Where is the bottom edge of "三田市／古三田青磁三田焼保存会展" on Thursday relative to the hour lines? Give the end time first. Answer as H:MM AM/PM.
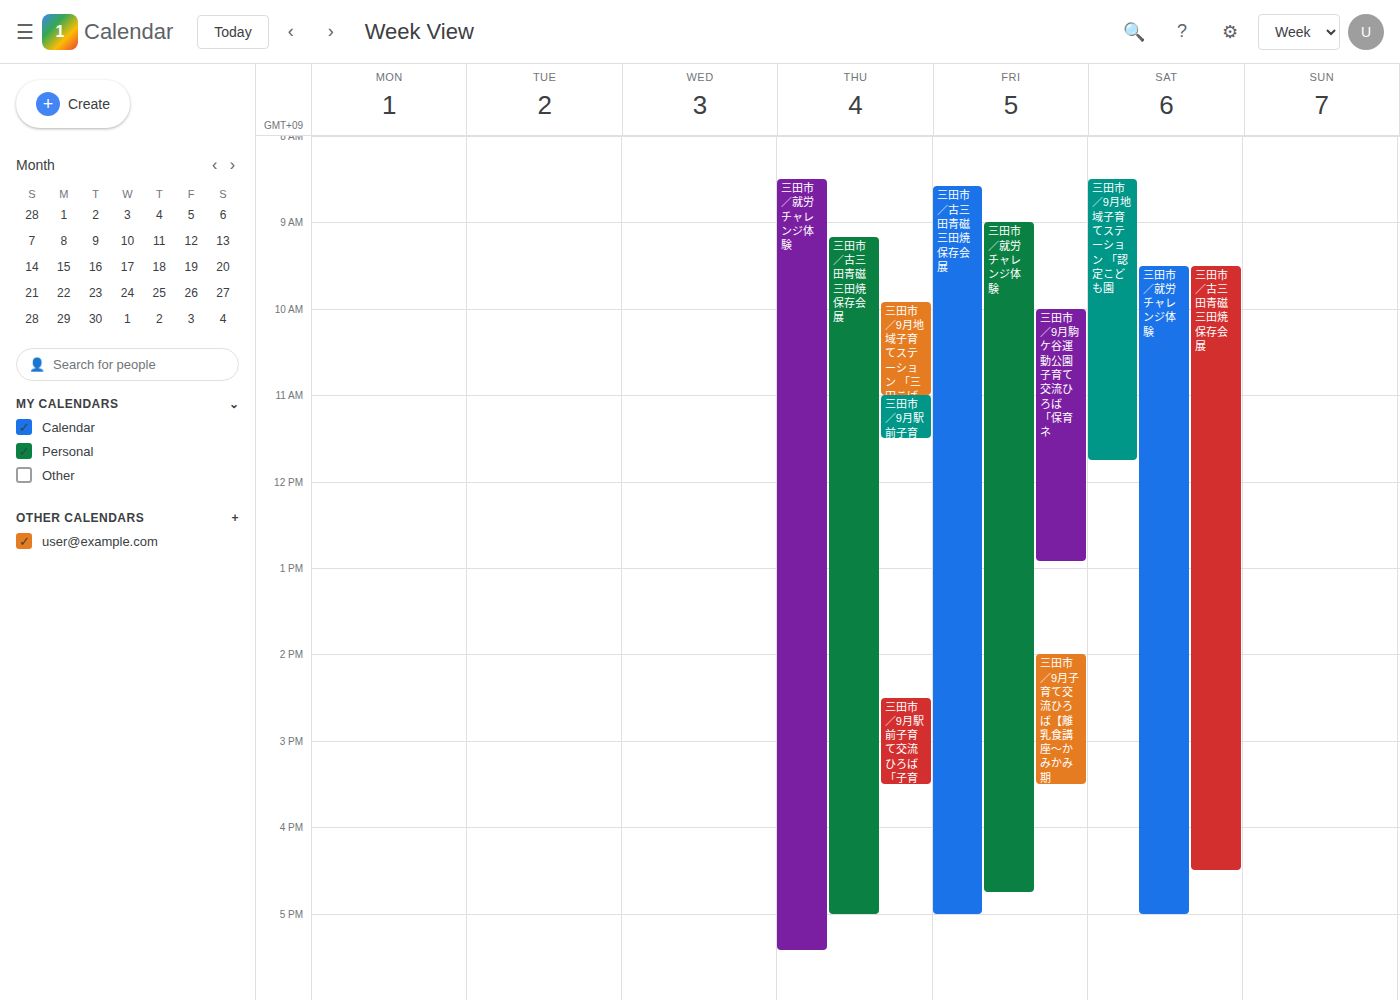
5:00 PM -- exactly on the 5 PM line.